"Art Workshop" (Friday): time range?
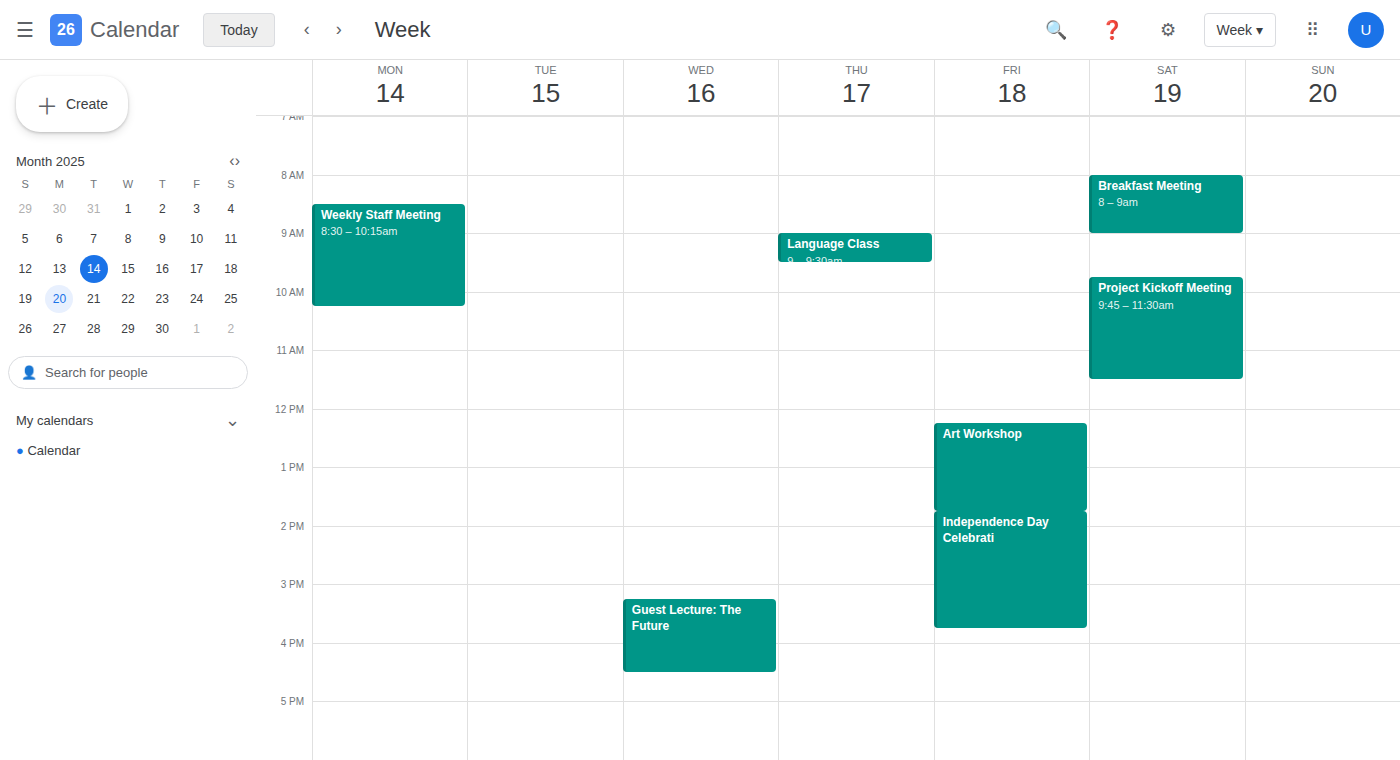
12:15 PM to 1:45 PM